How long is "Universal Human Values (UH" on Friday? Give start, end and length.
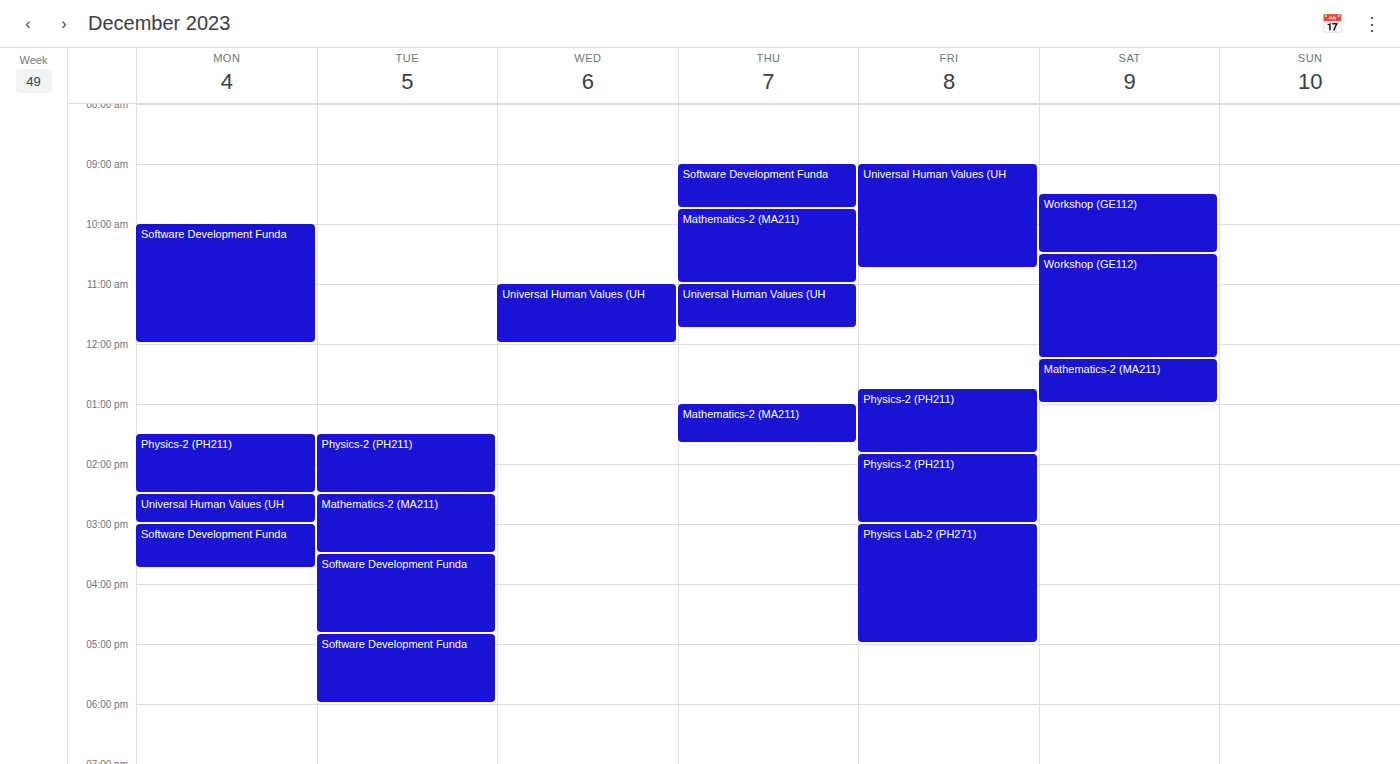
9:00 AM to 10:45 AM, 1 hour 45 minutes